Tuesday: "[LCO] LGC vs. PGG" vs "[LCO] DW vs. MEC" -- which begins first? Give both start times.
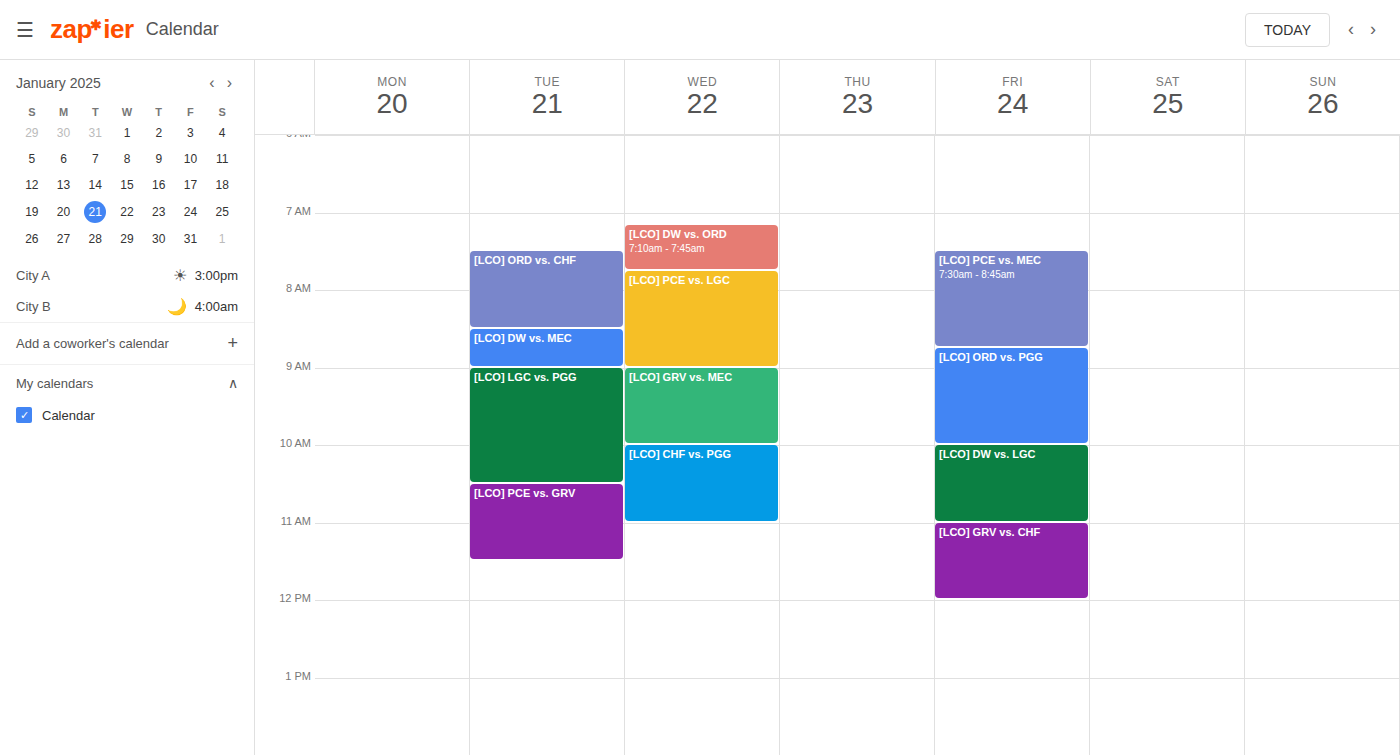
"[LCO] DW vs. MEC" 8:30 AM; "[LCO] LGC vs. PGG" 9:00 AM.